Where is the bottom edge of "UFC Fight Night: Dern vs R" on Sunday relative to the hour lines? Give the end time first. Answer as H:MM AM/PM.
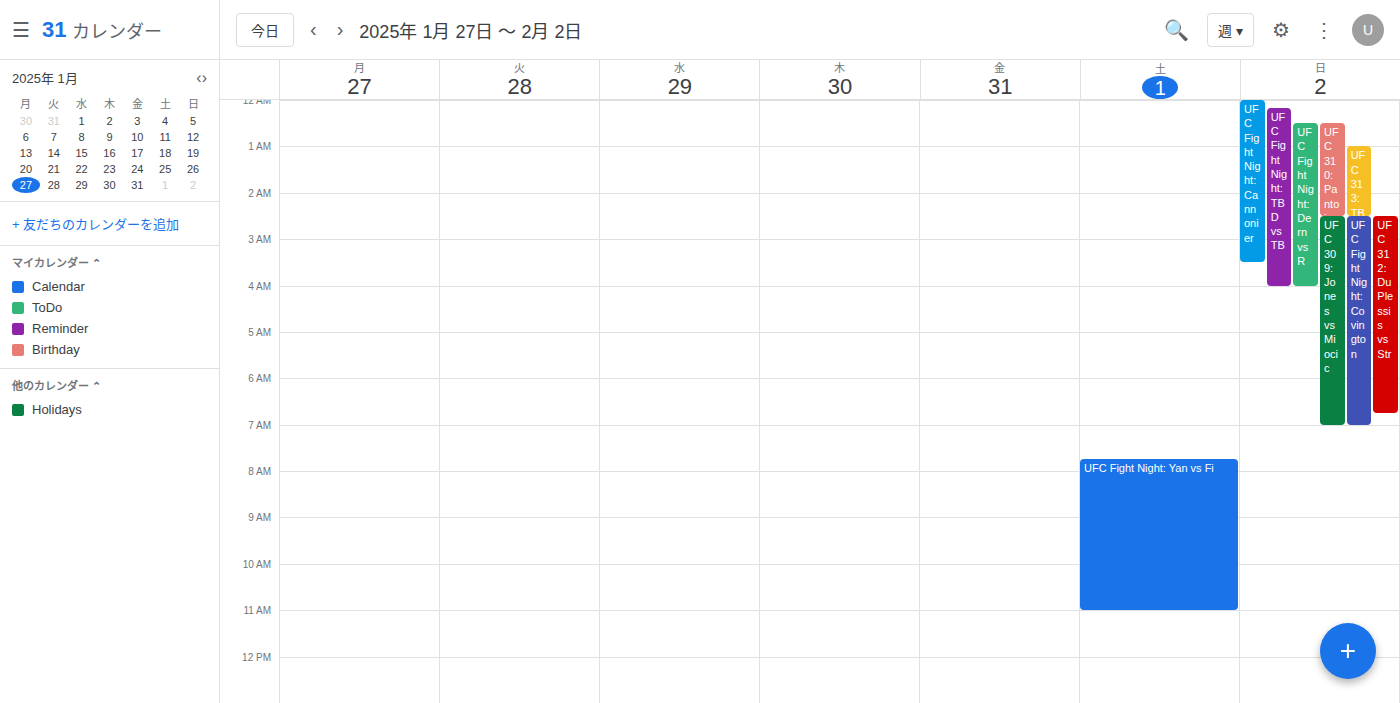
4:00 AM -- exactly on the 4 AM line.